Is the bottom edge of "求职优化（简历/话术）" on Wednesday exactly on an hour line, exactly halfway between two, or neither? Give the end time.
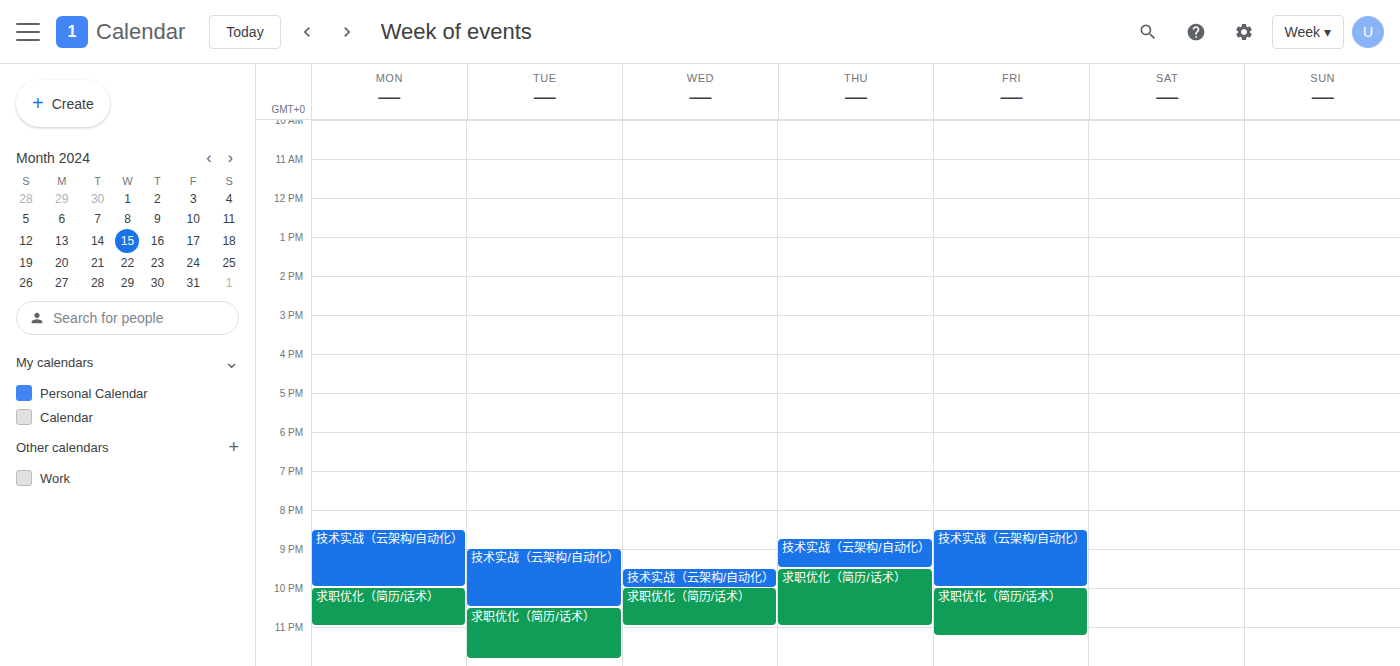
11:00 PM -- exactly on the 11 PM line.